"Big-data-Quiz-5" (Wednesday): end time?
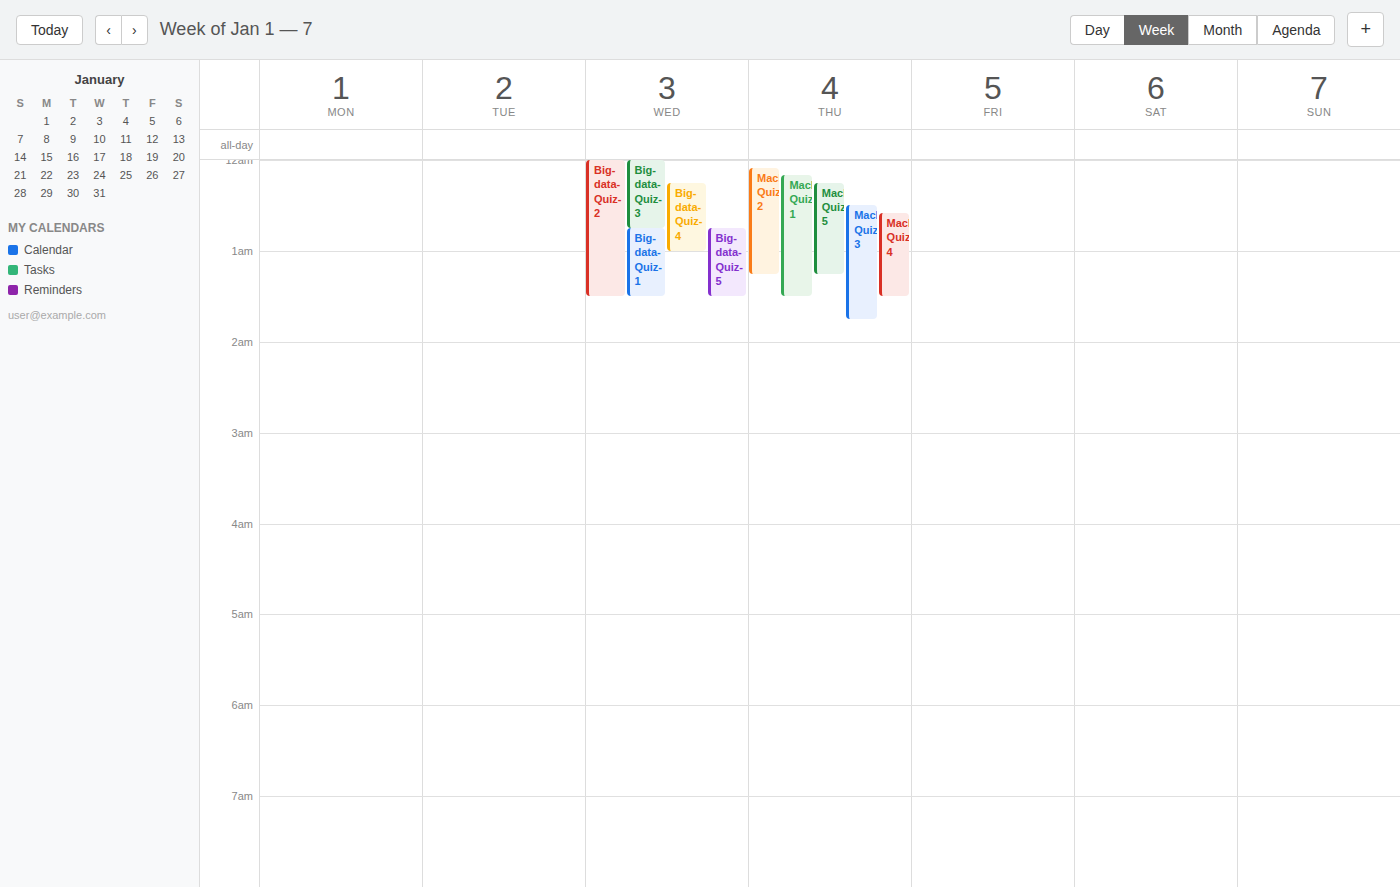
1:30 AM